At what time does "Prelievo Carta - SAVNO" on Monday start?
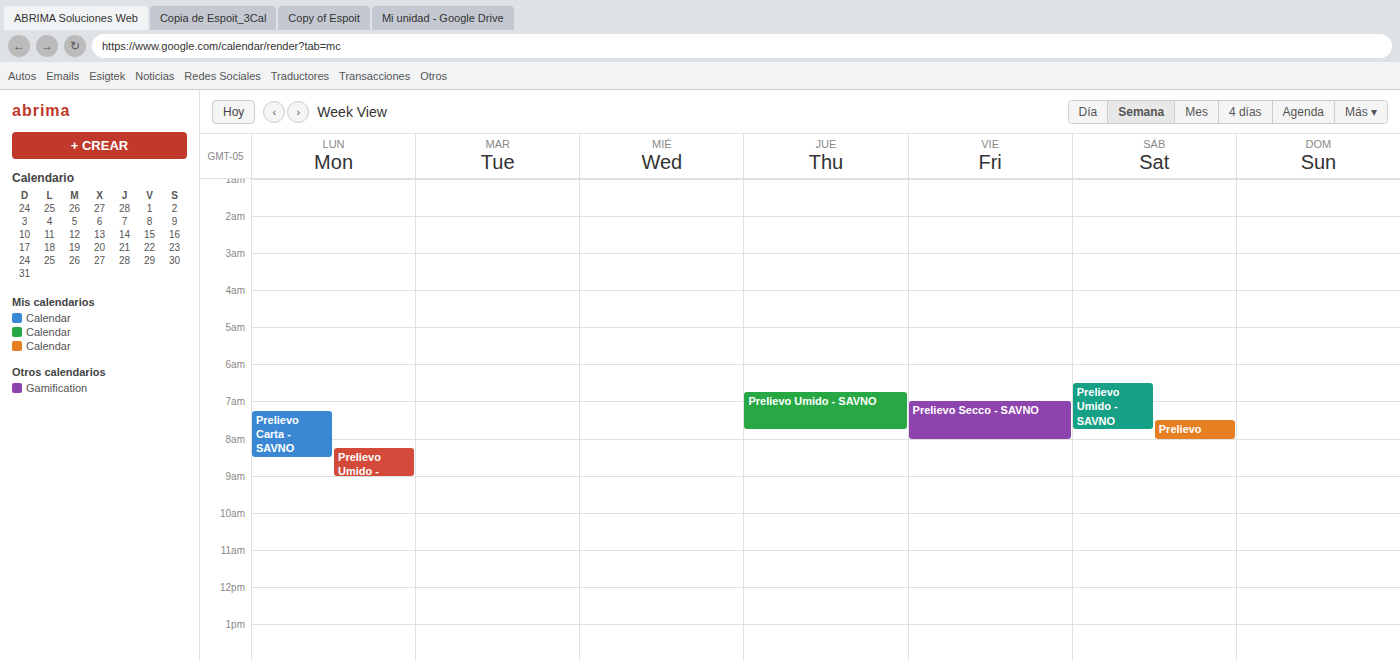
7:15 AM